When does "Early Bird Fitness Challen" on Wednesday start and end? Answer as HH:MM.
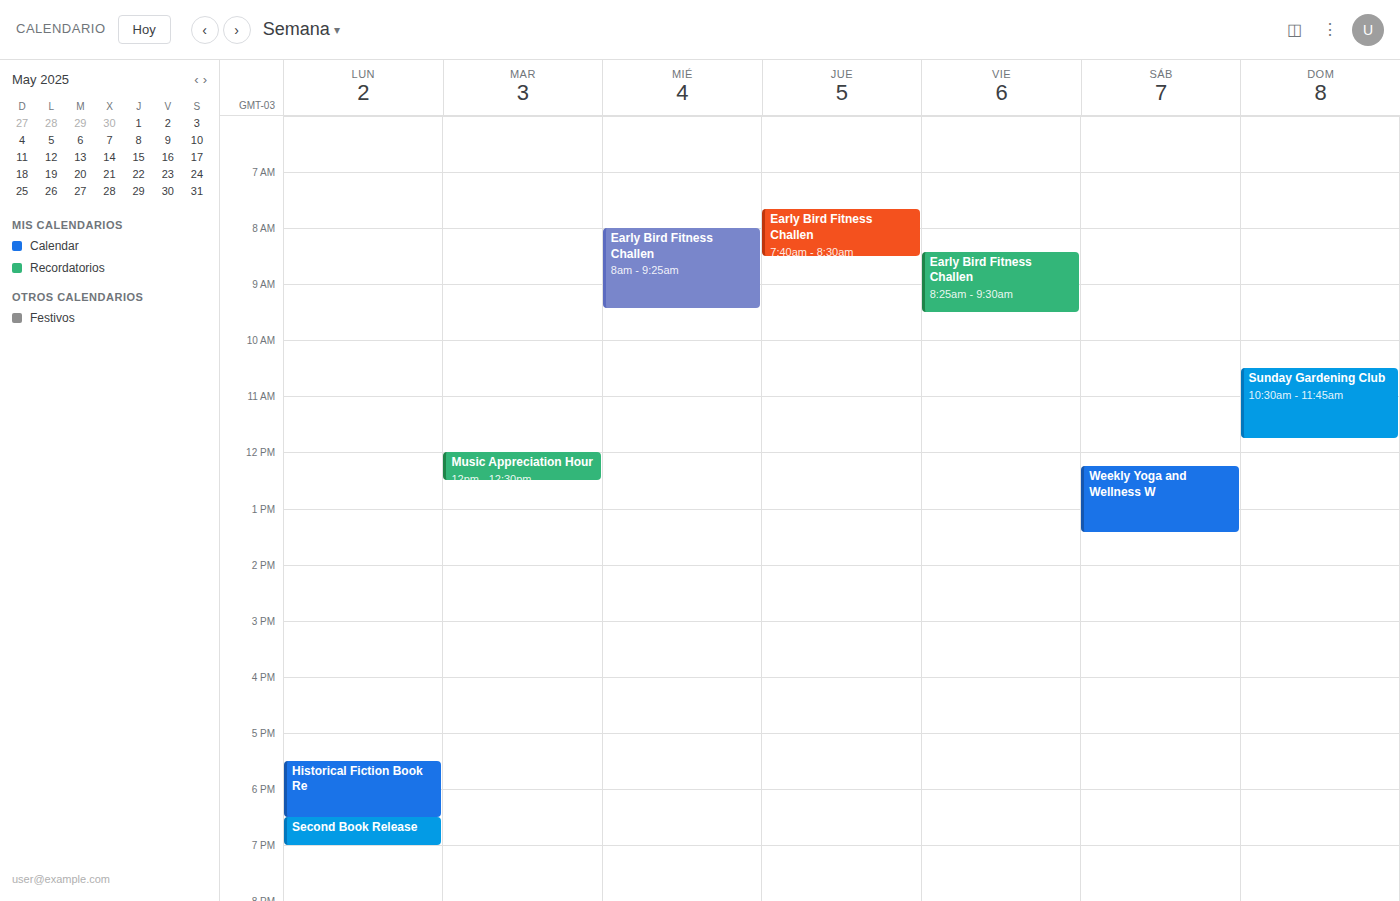
08:00 to 09:25